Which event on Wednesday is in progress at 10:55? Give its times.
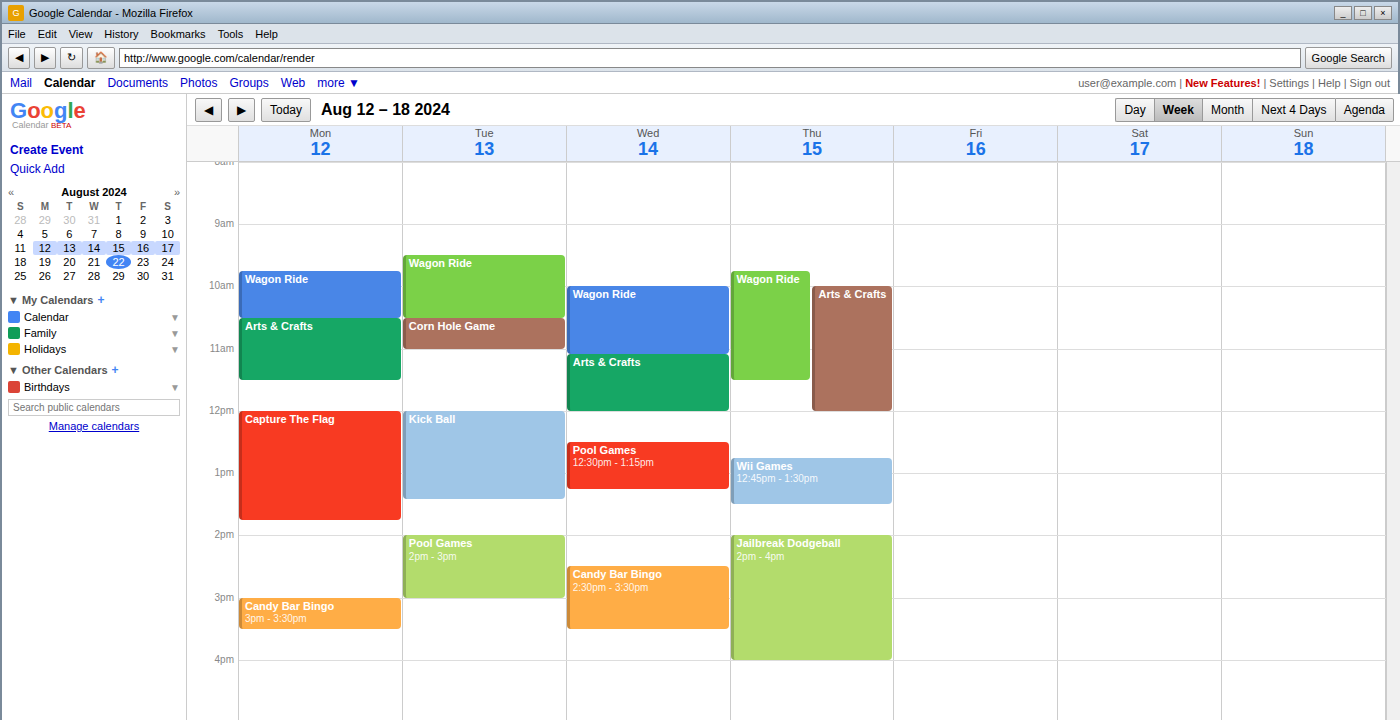
"Wagon Ride", 10:00 to 11:05